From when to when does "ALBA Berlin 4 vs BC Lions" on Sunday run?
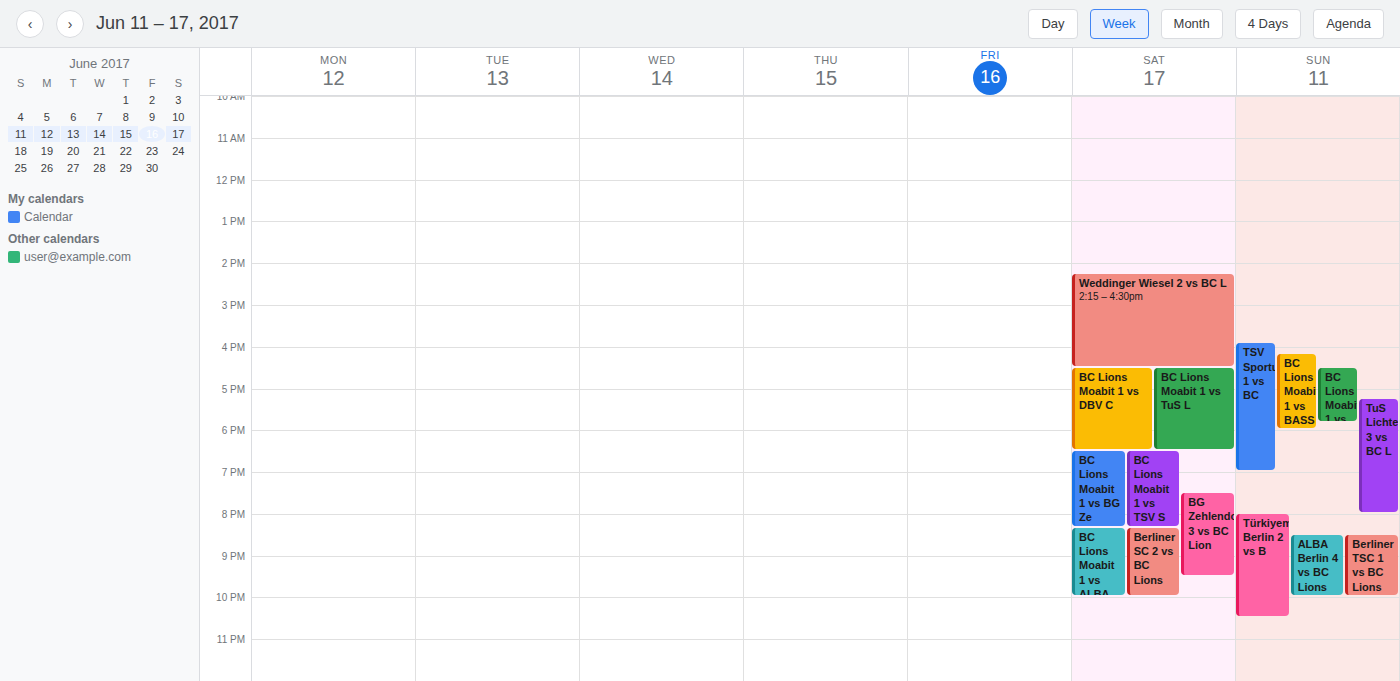
8:30 PM to 10:00 PM